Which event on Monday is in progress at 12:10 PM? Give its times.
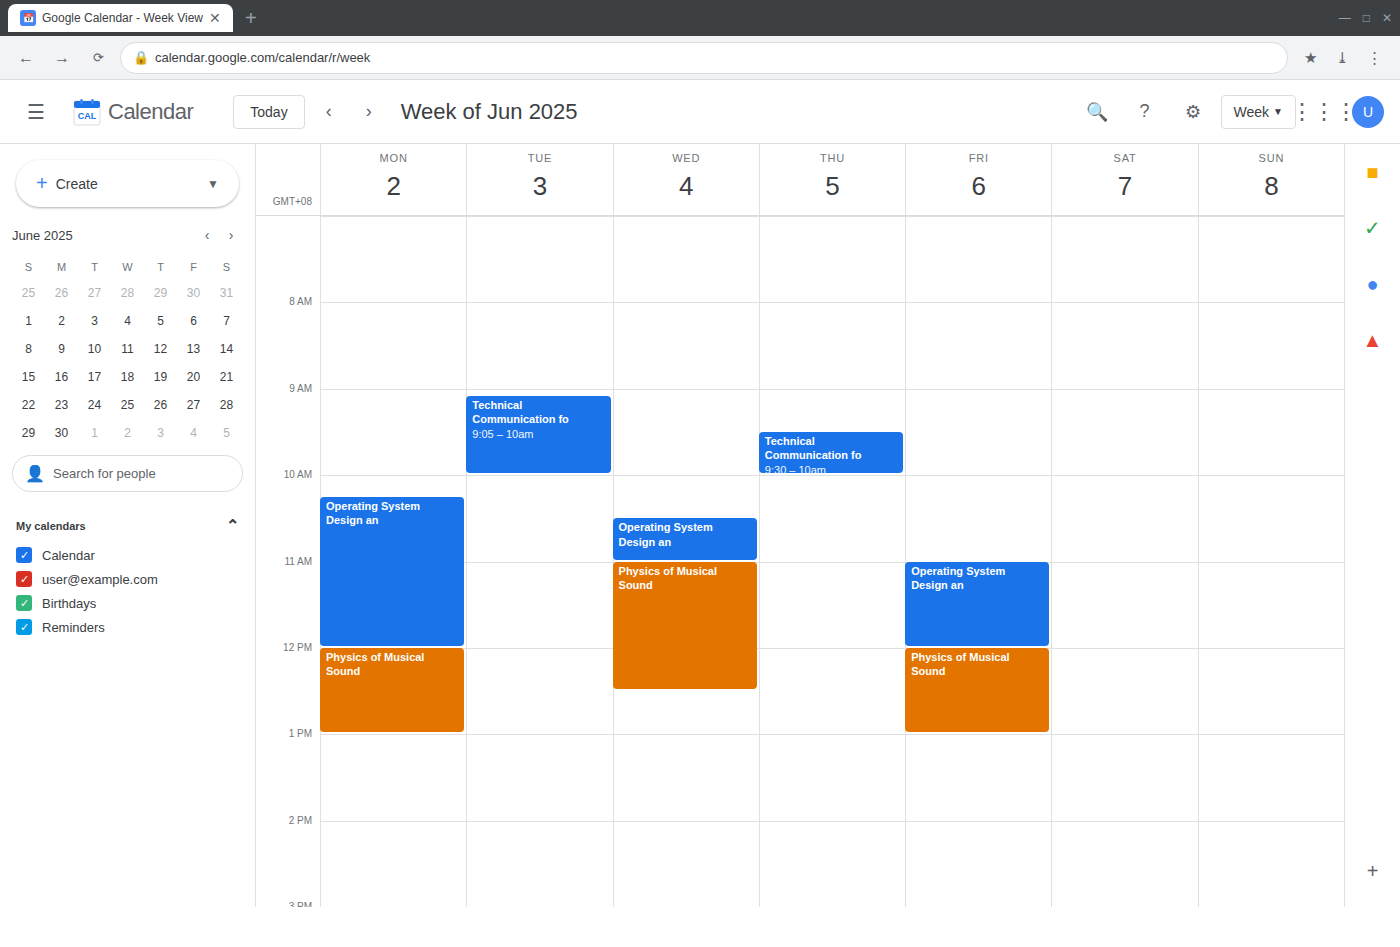
"Physics of Musical Sound", 12:00 PM to 1:00 PM